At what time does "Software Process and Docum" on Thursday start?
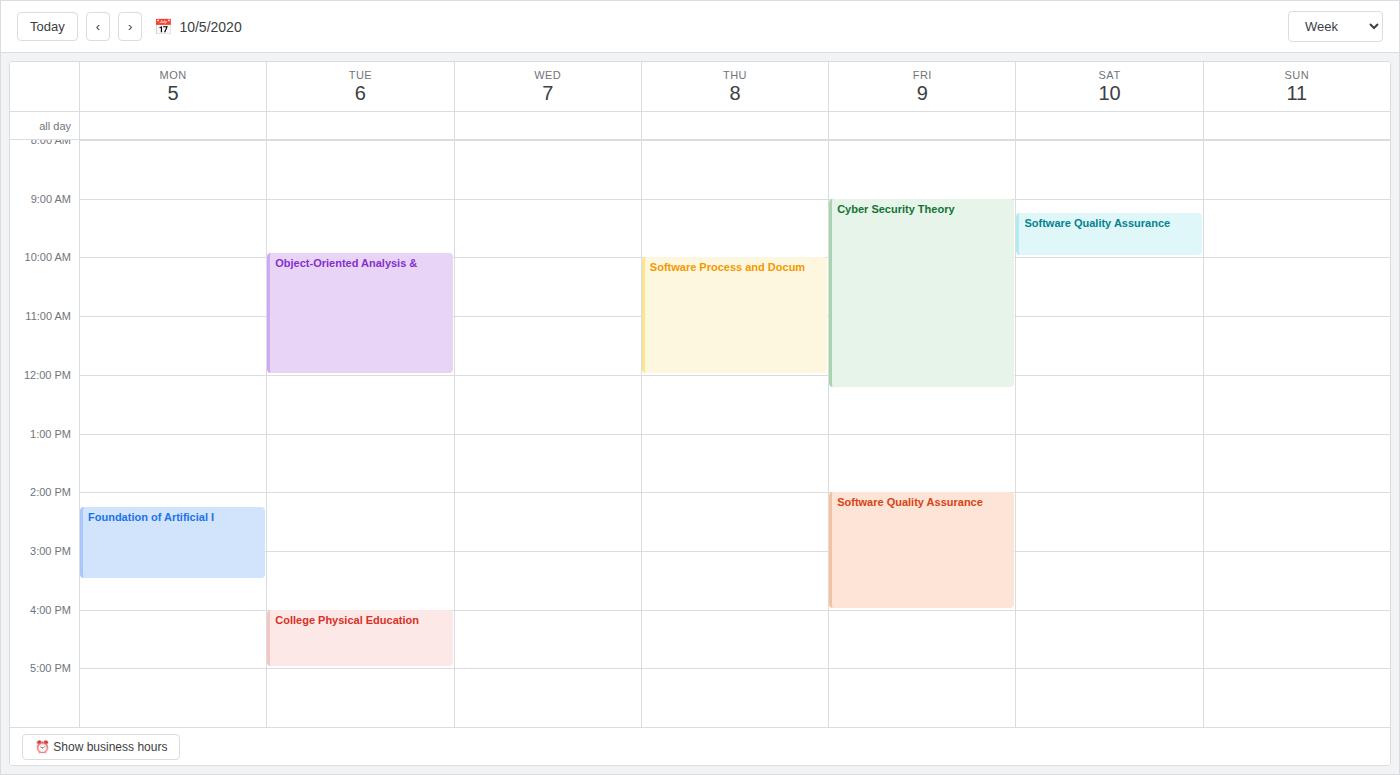
10:00 AM